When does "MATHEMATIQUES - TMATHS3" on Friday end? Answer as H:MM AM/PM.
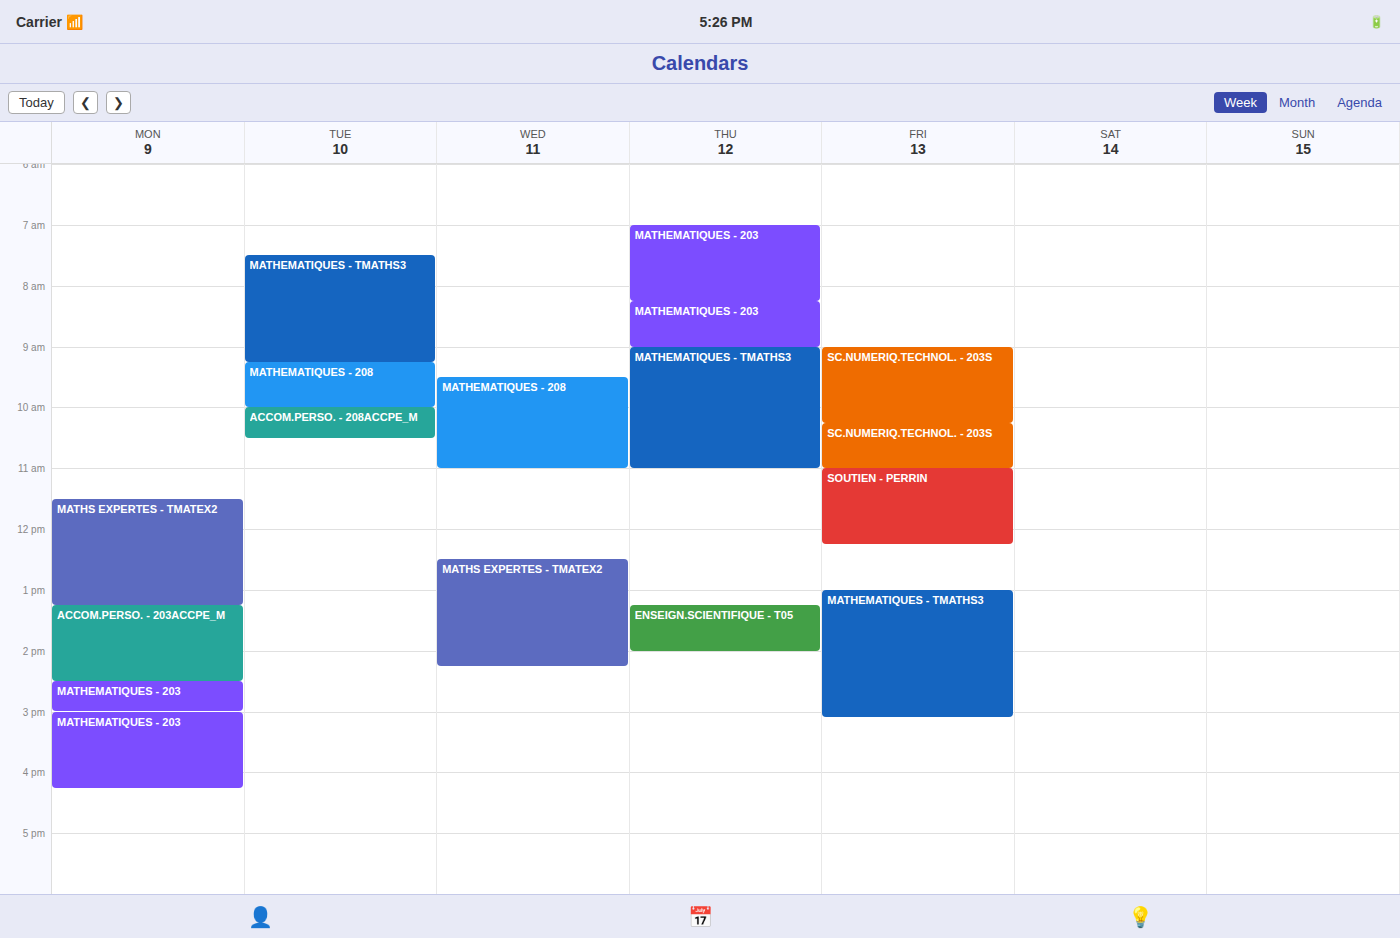
3:05 PM